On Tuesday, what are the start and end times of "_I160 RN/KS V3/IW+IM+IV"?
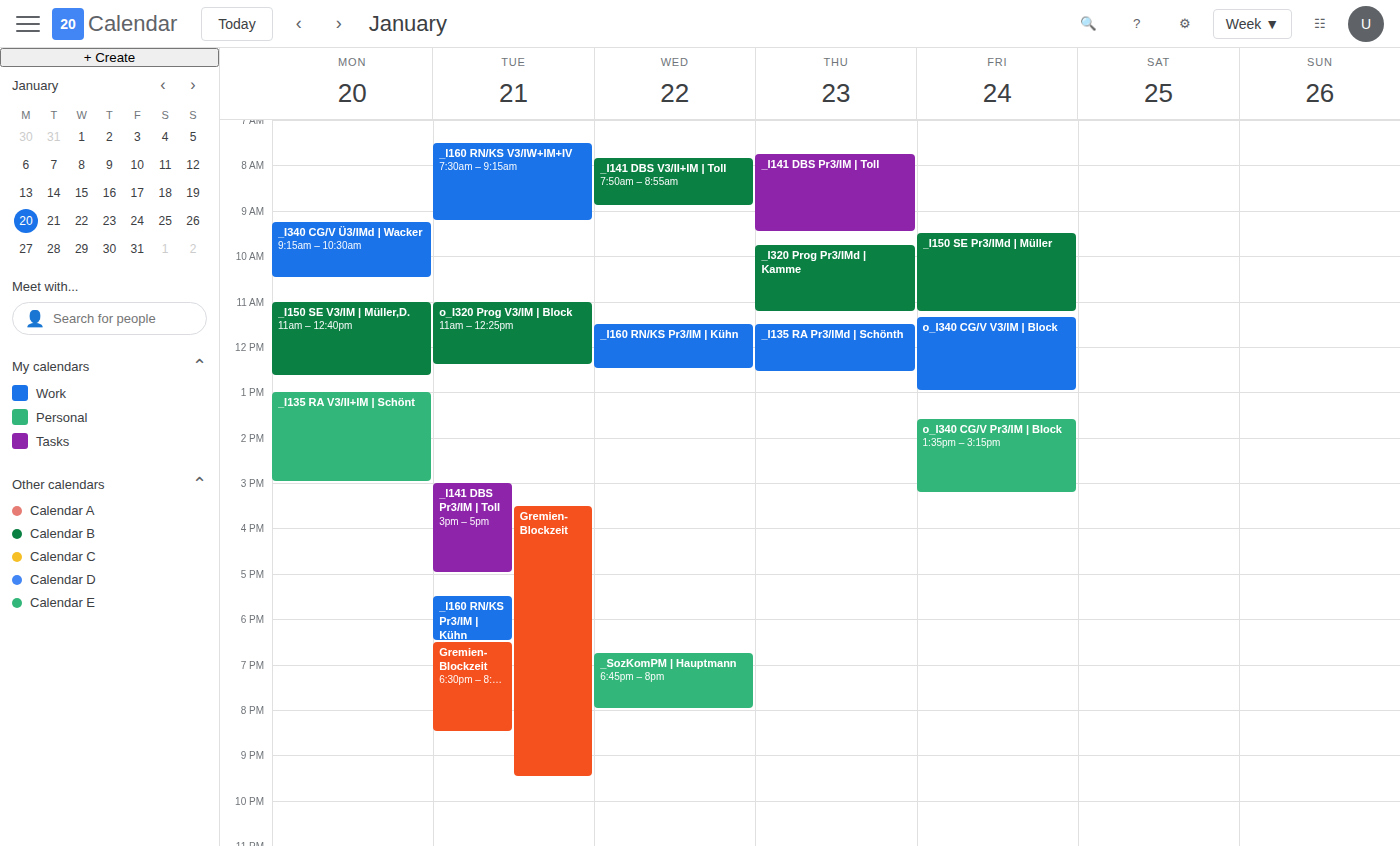
07:30 to 09:15